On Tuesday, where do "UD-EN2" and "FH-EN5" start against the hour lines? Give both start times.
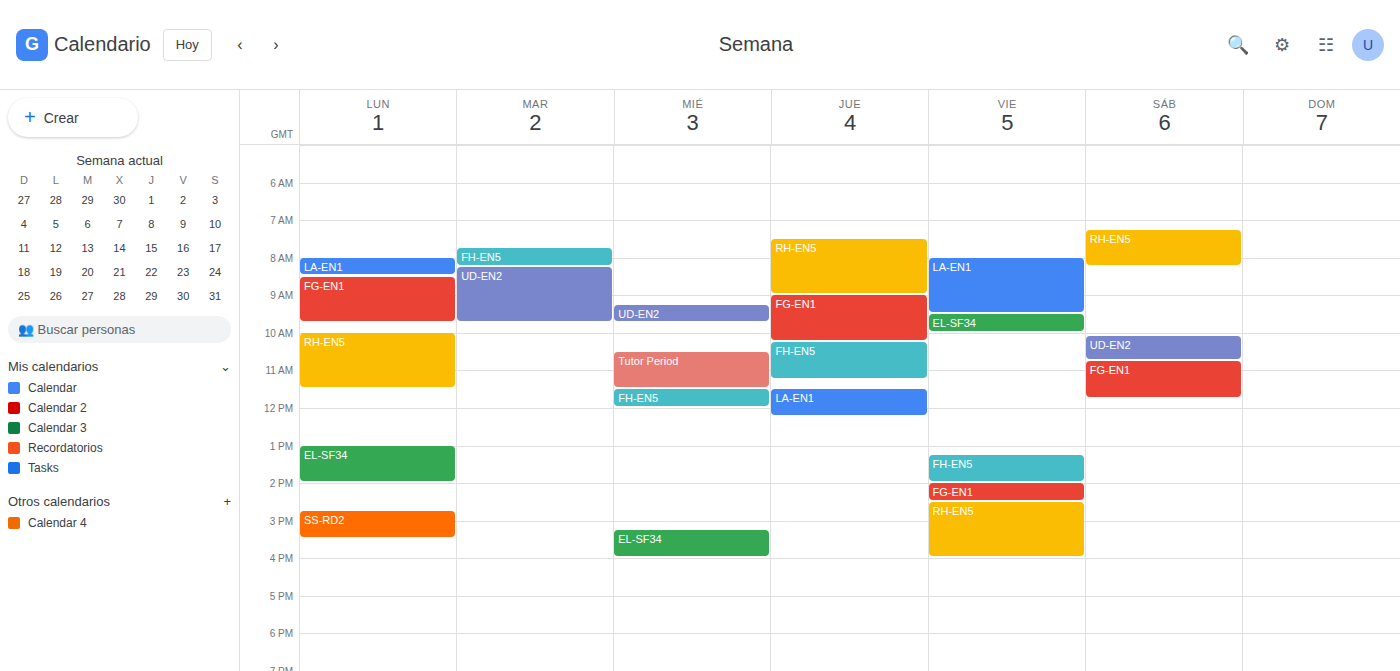
"UD-EN2": 8:15 AM, neither: a quarter of the way from the 8 AM line to the 9 AM line. "FH-EN5": 7:45 AM, neither: three quarters of the way from the 7 AM line to the 8 AM line.